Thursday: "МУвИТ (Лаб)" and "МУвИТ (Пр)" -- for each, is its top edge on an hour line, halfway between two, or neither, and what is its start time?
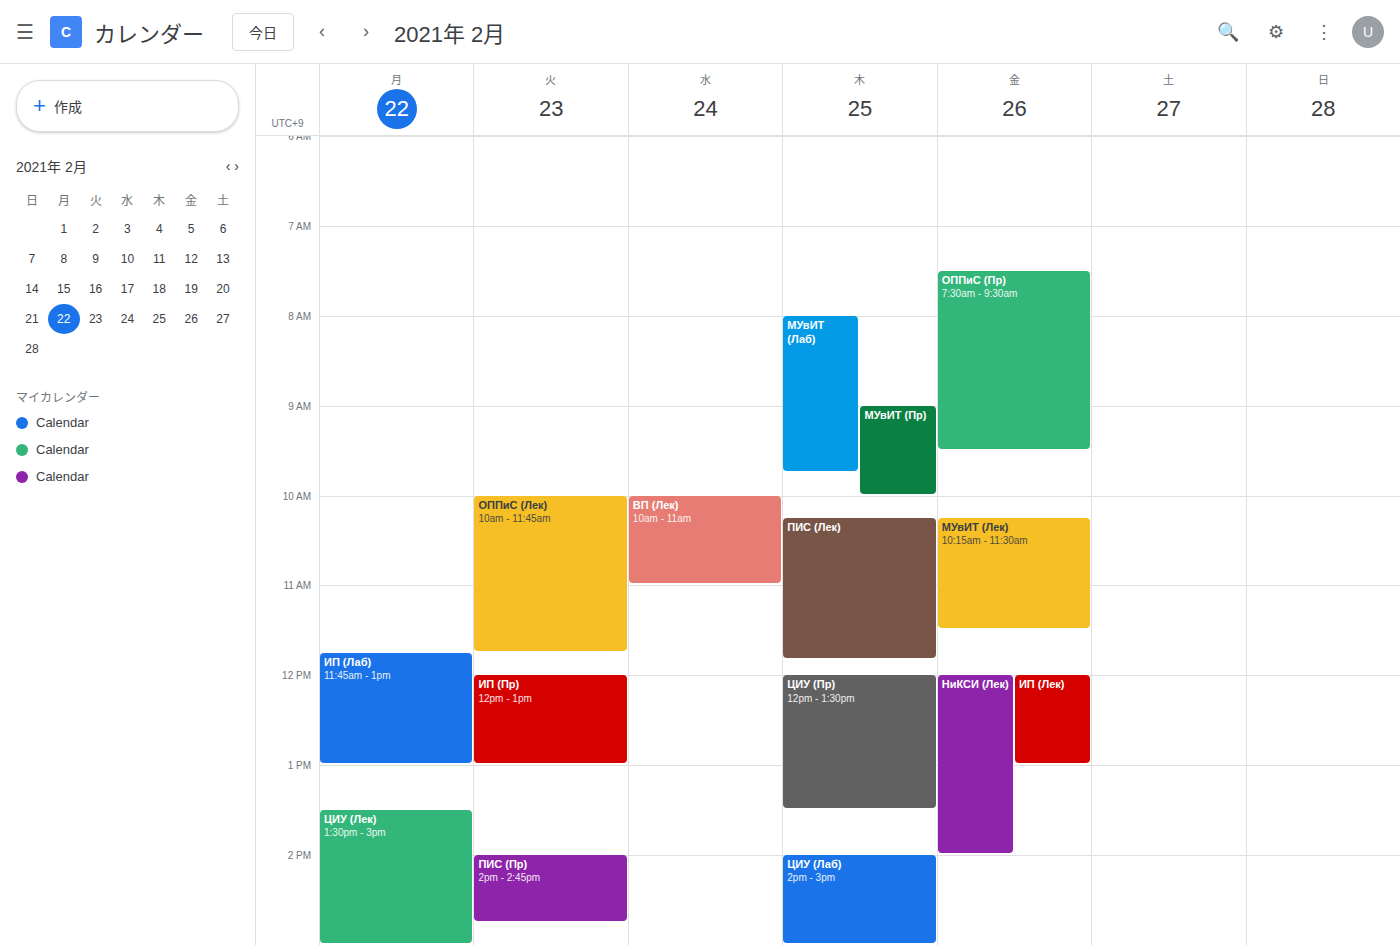
"МУвИТ (Лаб)": 8:00 AM, exactly on the 8 AM line. "МУвИТ (Пр)": 9:00 AM, exactly on the 9 AM line.